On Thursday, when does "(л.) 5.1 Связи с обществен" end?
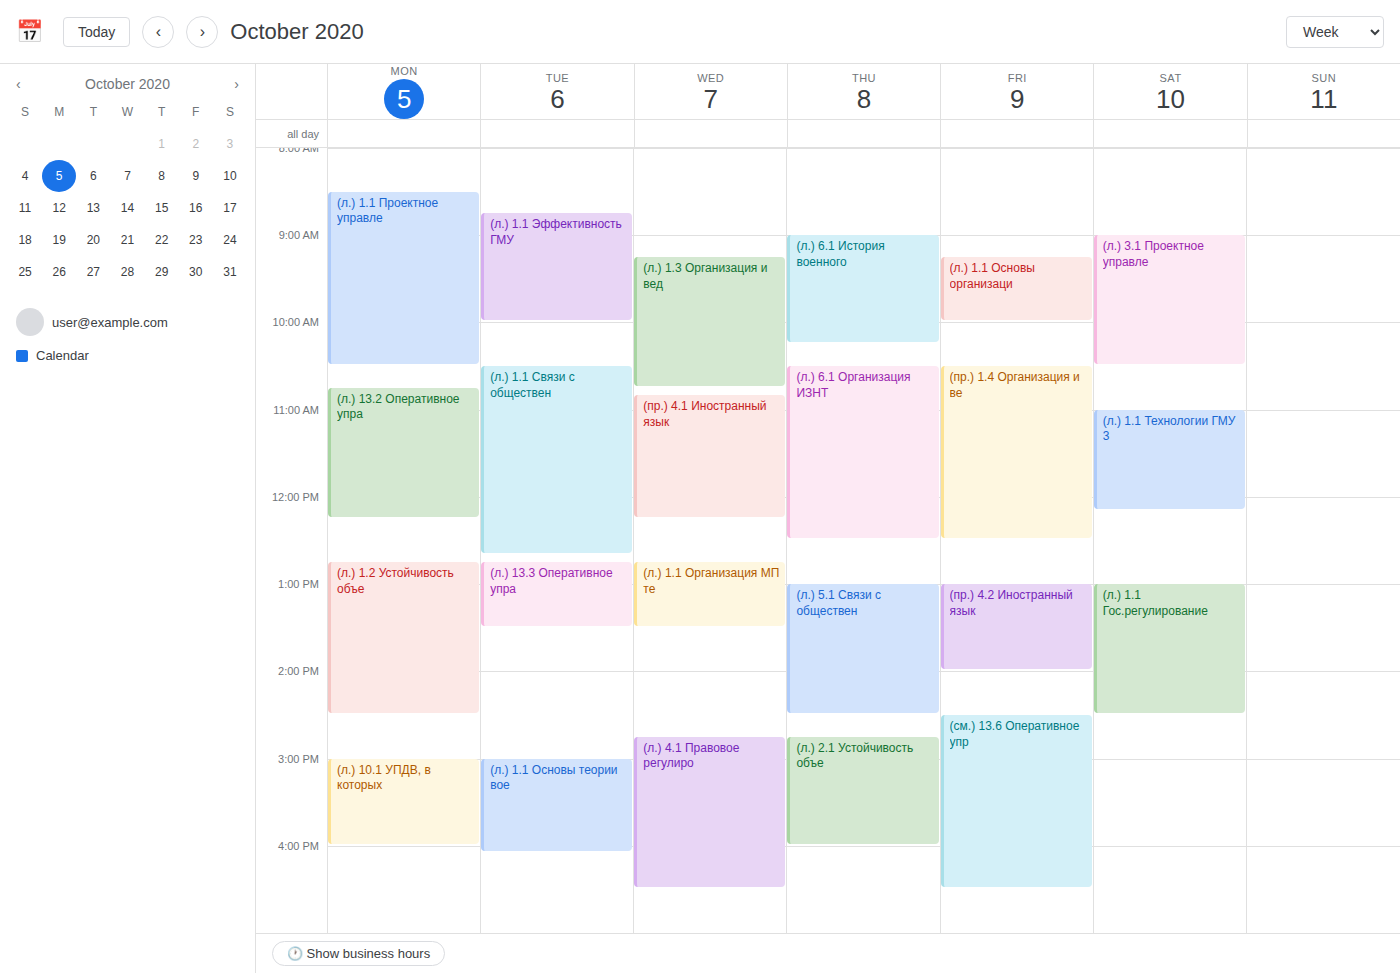
2:30 PM